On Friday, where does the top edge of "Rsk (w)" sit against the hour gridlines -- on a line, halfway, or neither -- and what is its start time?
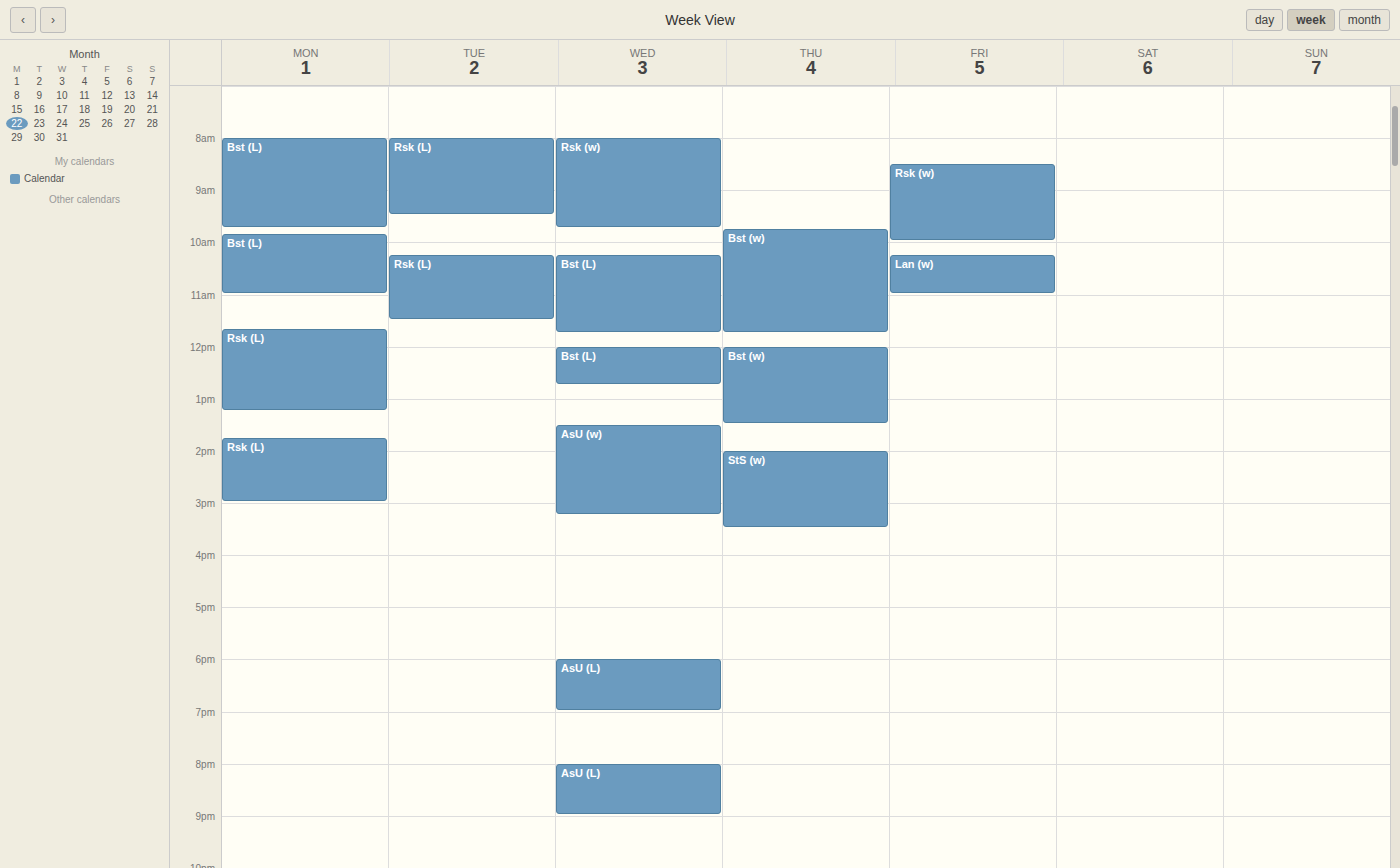
8:30 AM -- halfway between the 8 AM and 9 AM lines.